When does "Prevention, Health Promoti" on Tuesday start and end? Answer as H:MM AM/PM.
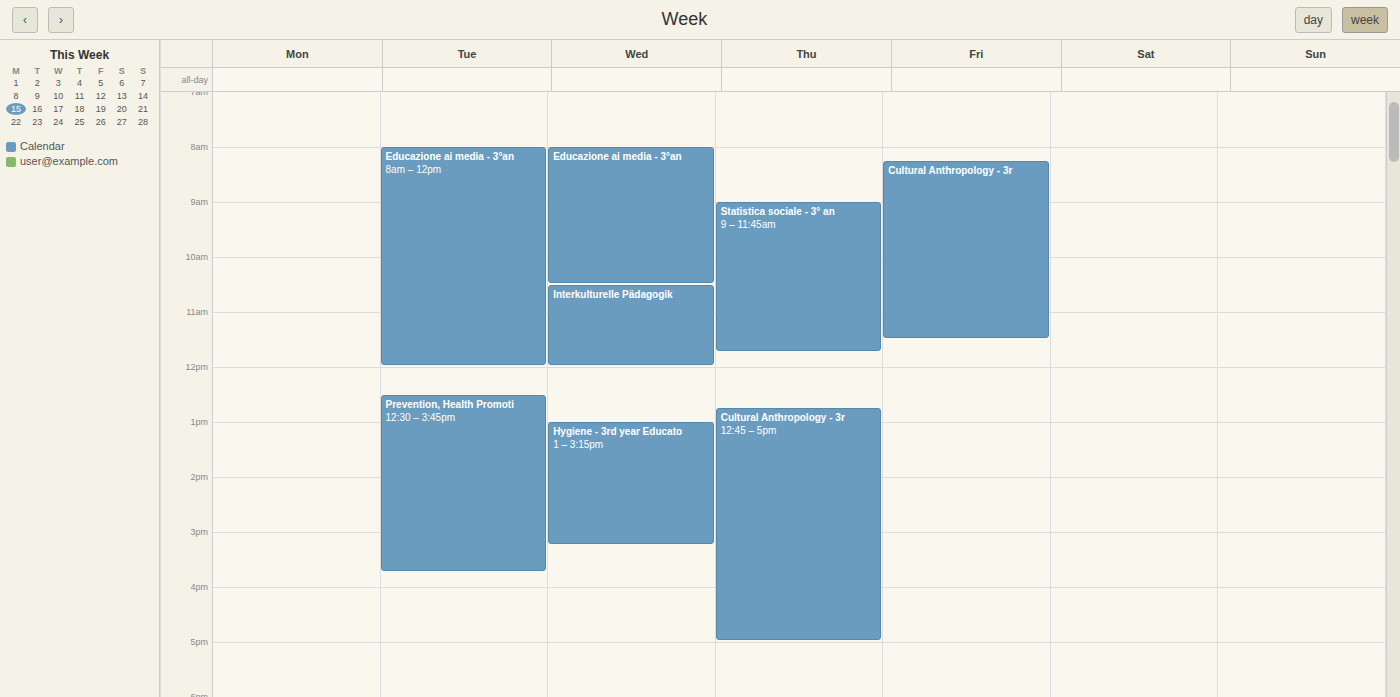
12:30 PM to 3:45 PM